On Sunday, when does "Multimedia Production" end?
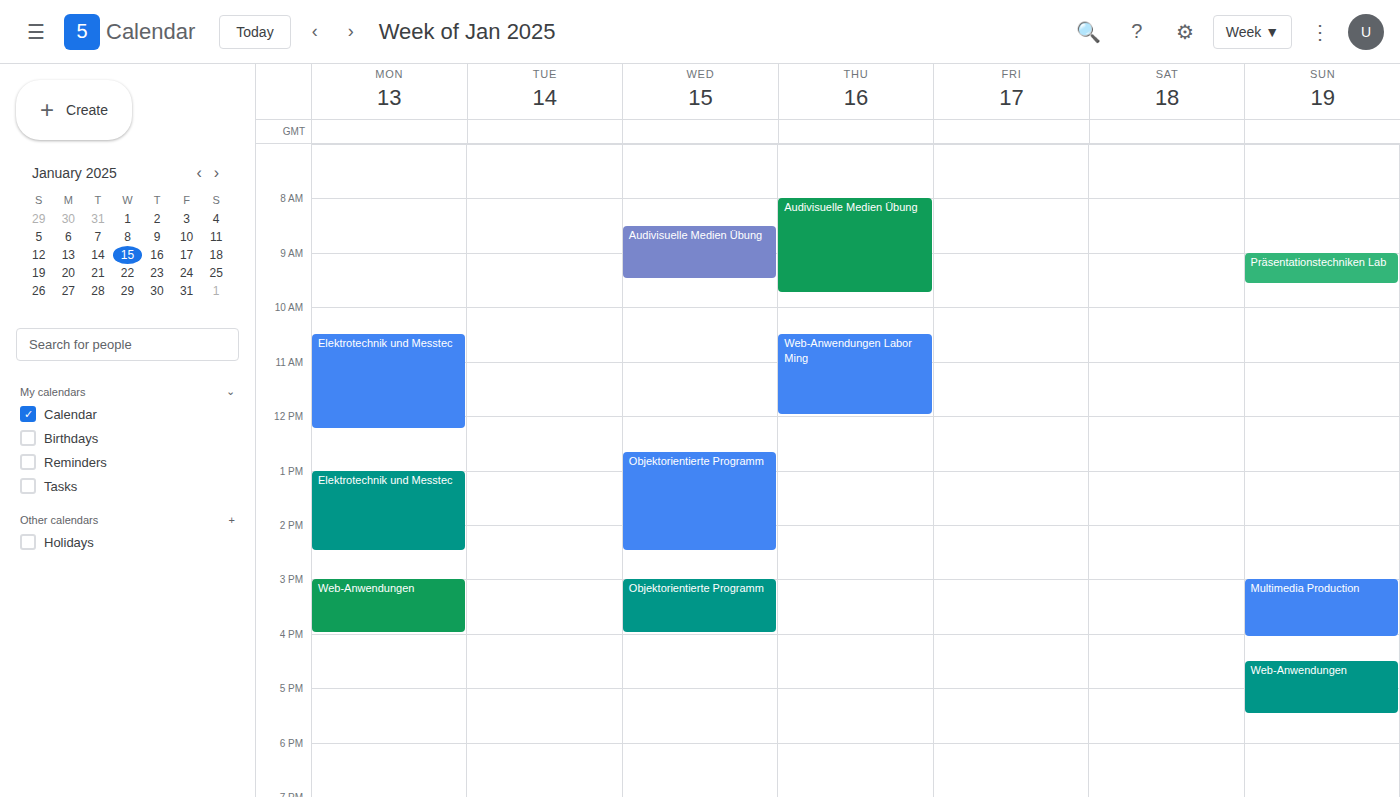
16:05